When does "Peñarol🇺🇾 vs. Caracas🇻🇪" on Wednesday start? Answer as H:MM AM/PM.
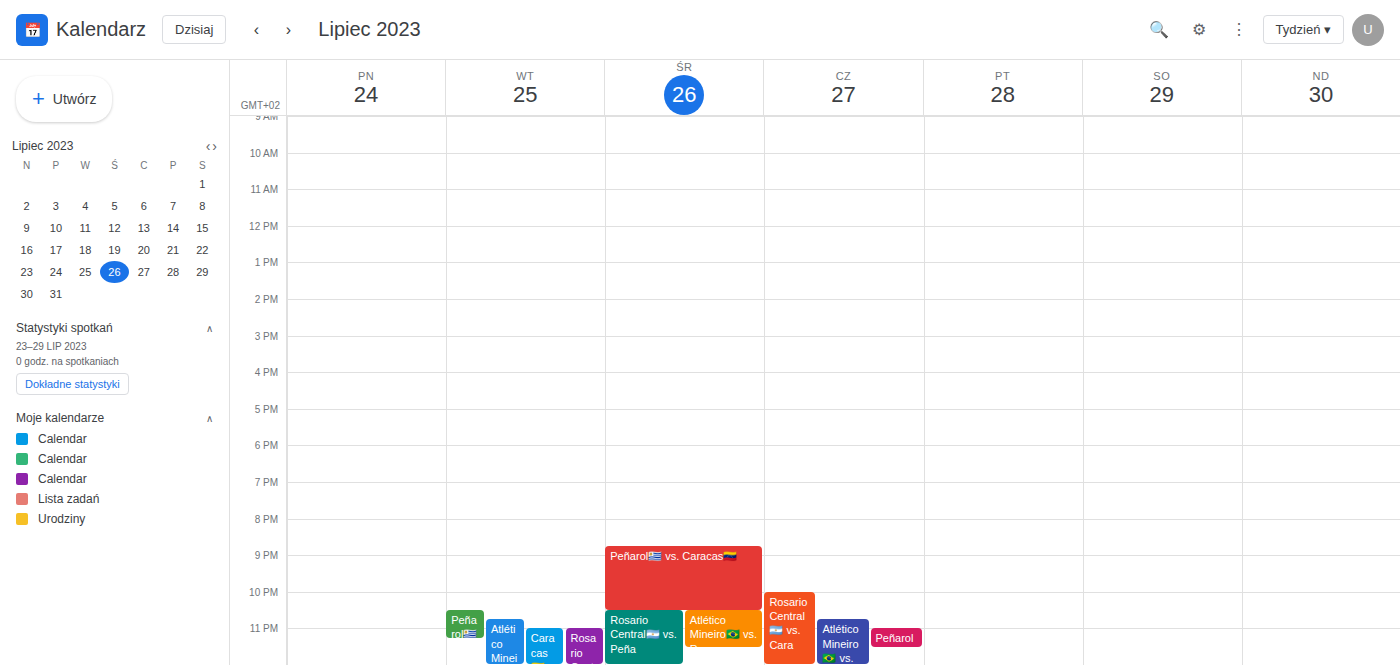
8:45 PM